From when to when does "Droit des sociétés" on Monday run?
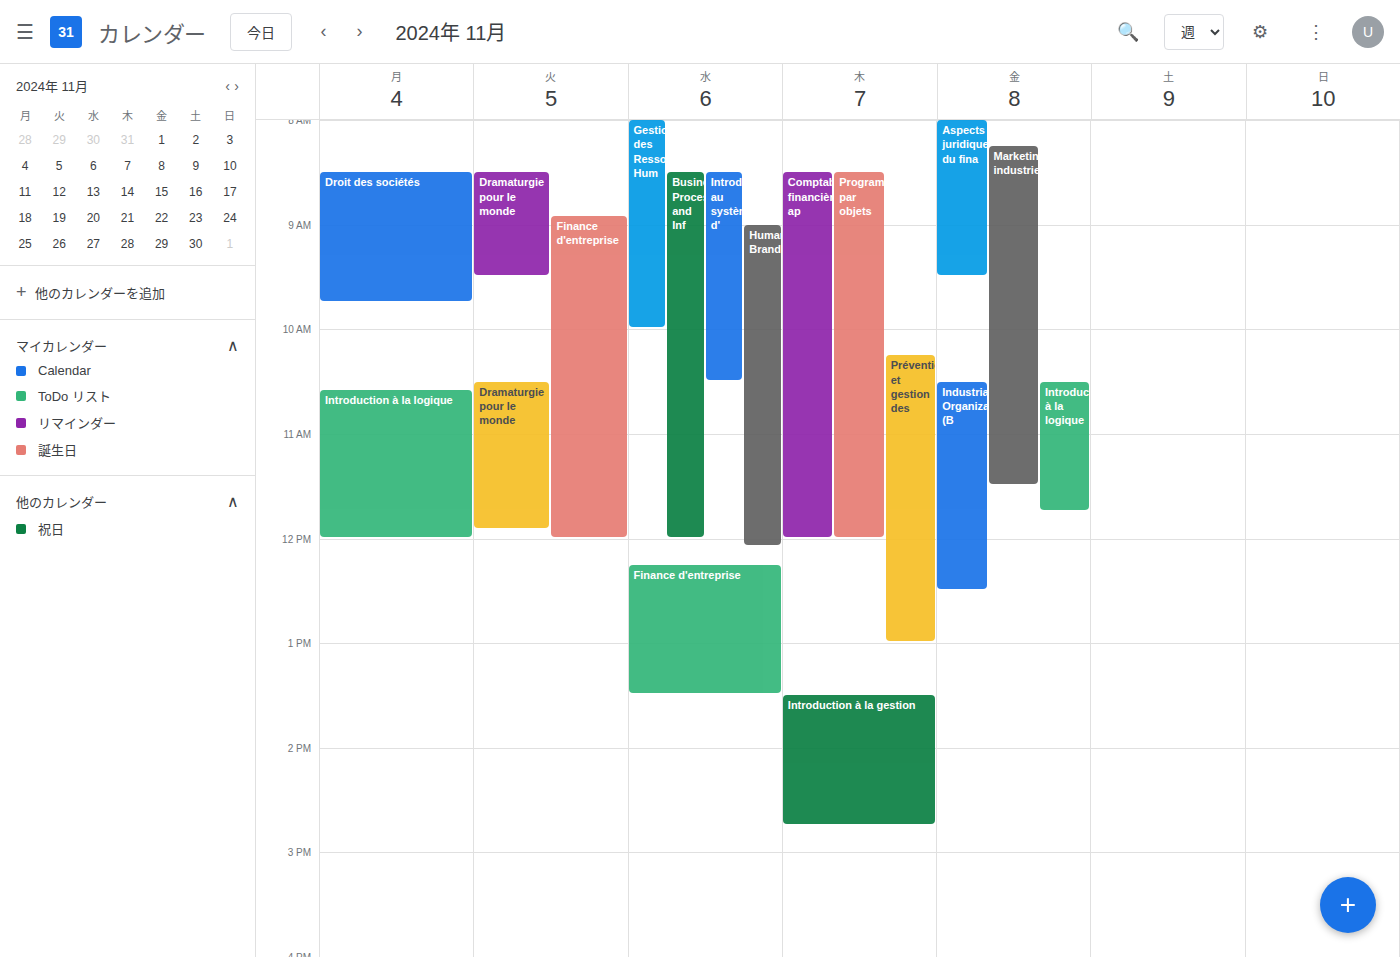
8:30 AM to 9:45 AM